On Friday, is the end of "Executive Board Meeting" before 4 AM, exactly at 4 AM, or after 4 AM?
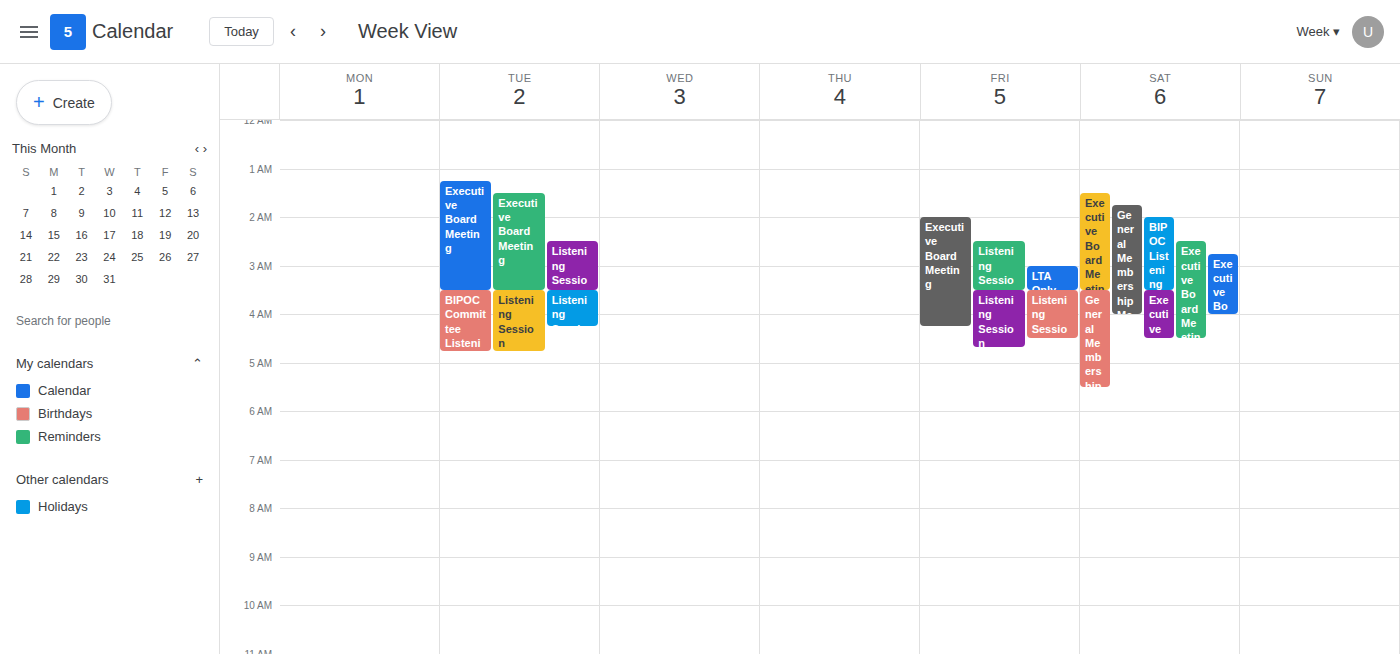
4:15 AM -- after 4 AM, 15 minutes below the 4 AM line.